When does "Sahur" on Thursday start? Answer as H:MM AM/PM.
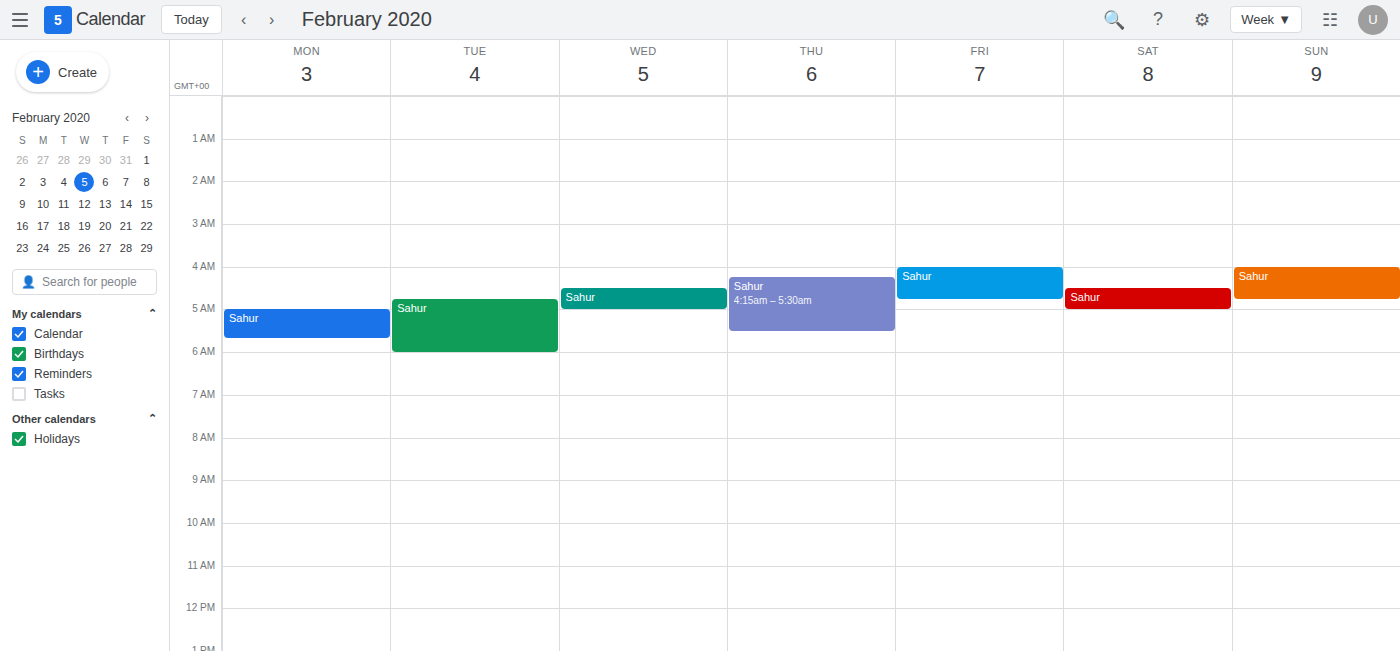
4:15 AM